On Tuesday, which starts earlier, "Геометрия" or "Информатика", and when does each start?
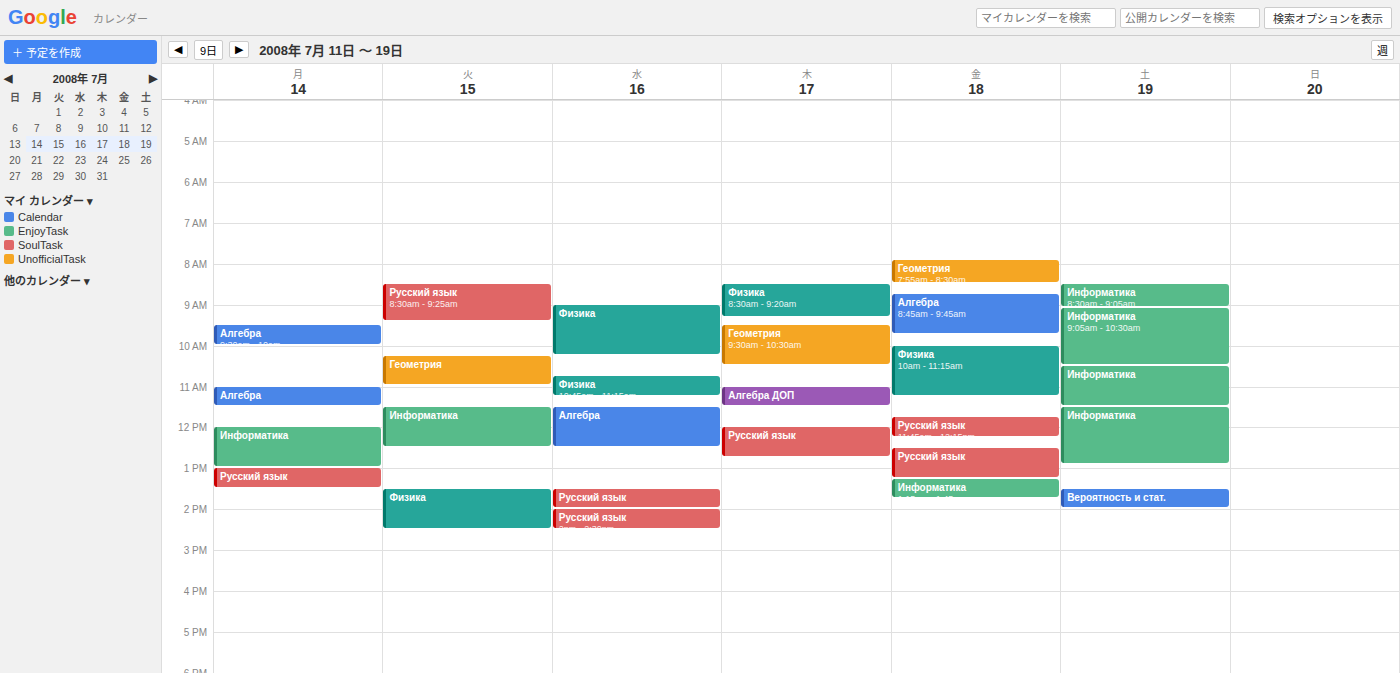
"Геометрия" 10:15 AM; "Информатика" 11:30 AM.